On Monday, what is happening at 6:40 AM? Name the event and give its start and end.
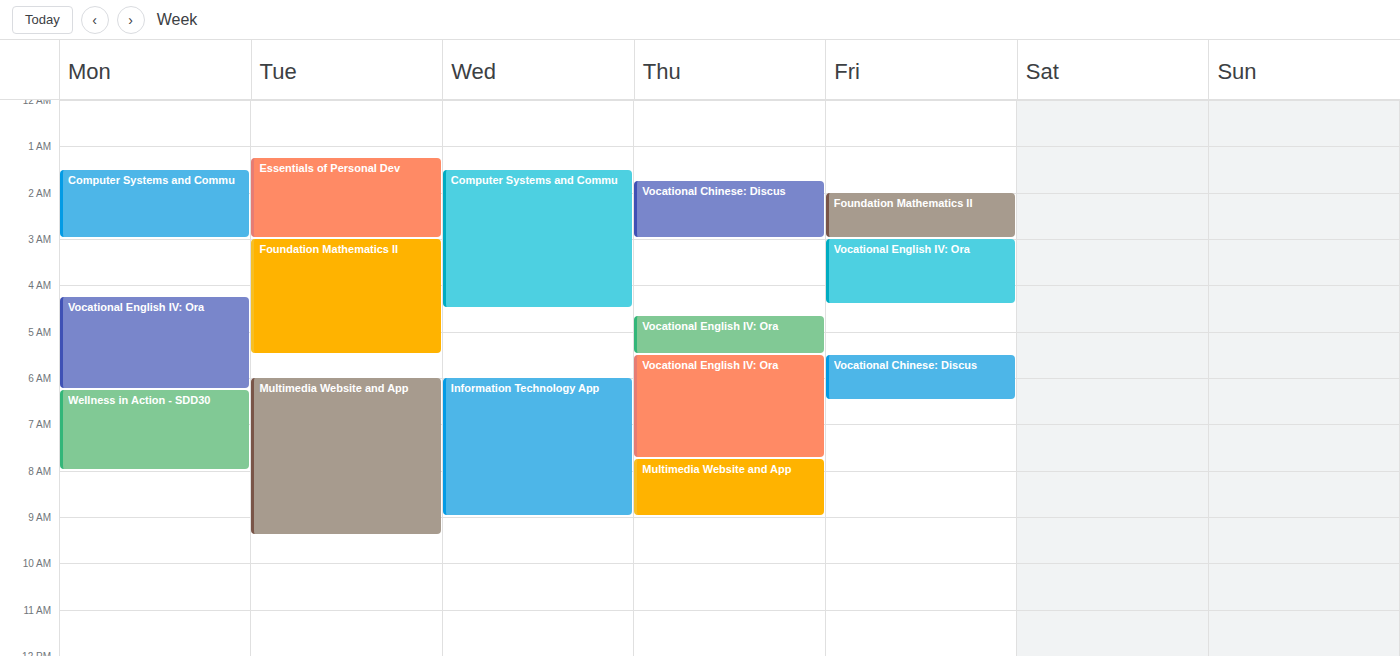
"Wellness in Action - SDD30", 6:15 AM to 8:00 AM